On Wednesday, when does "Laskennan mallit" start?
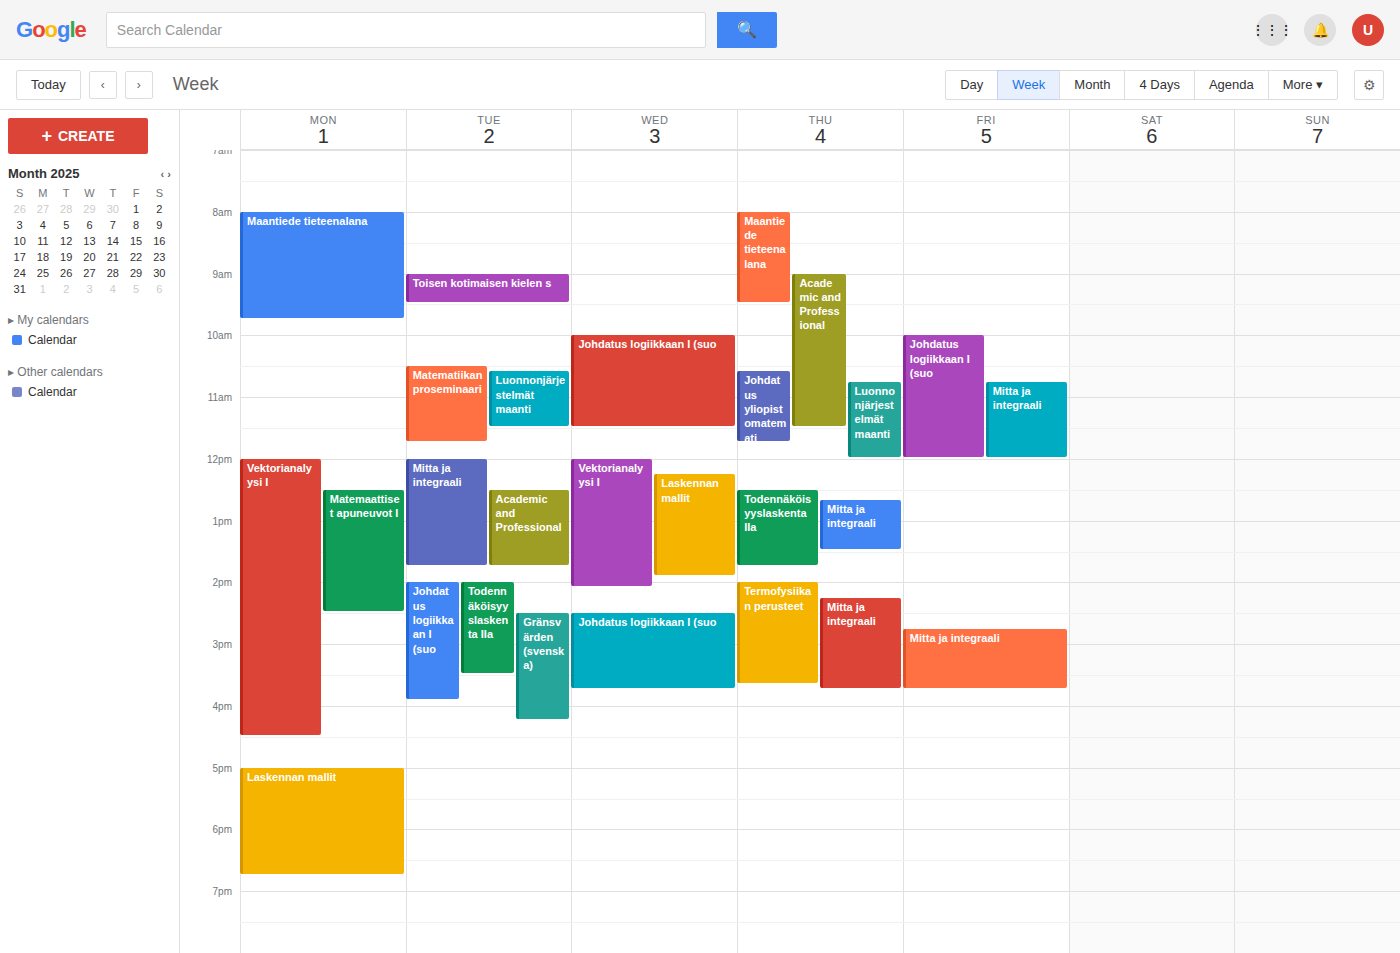
12:15 PM